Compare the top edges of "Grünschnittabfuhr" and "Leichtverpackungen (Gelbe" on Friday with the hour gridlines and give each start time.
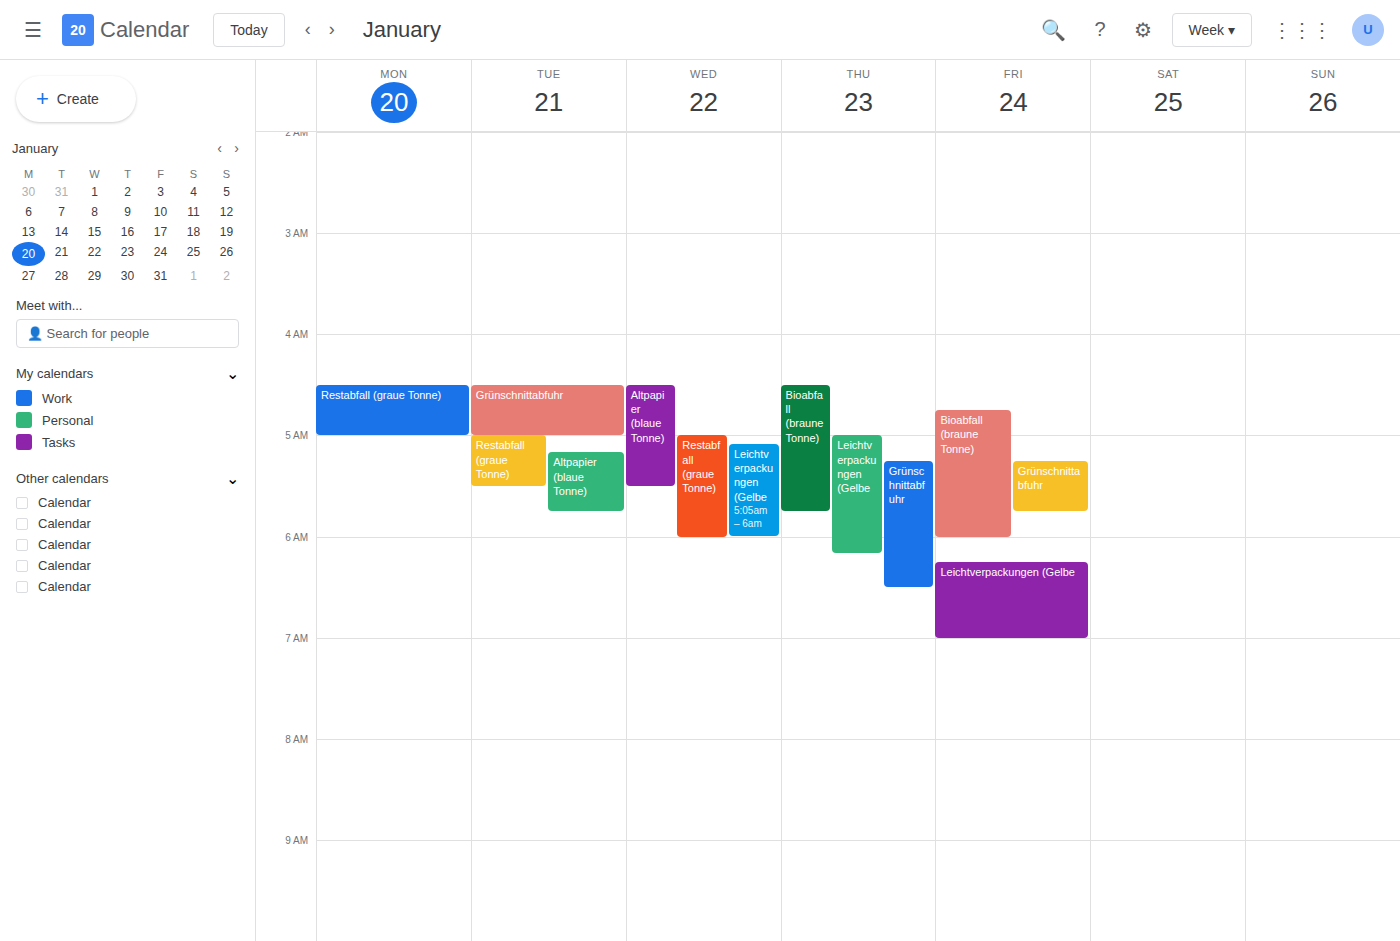
"Grünschnittabfuhr": 05:15, neither: a quarter of the way from the 05:00 line to the 06:00 line. "Leichtverpackungen (Gelbe": 06:15, neither: a quarter of the way from the 06:00 line to the 07:00 line.